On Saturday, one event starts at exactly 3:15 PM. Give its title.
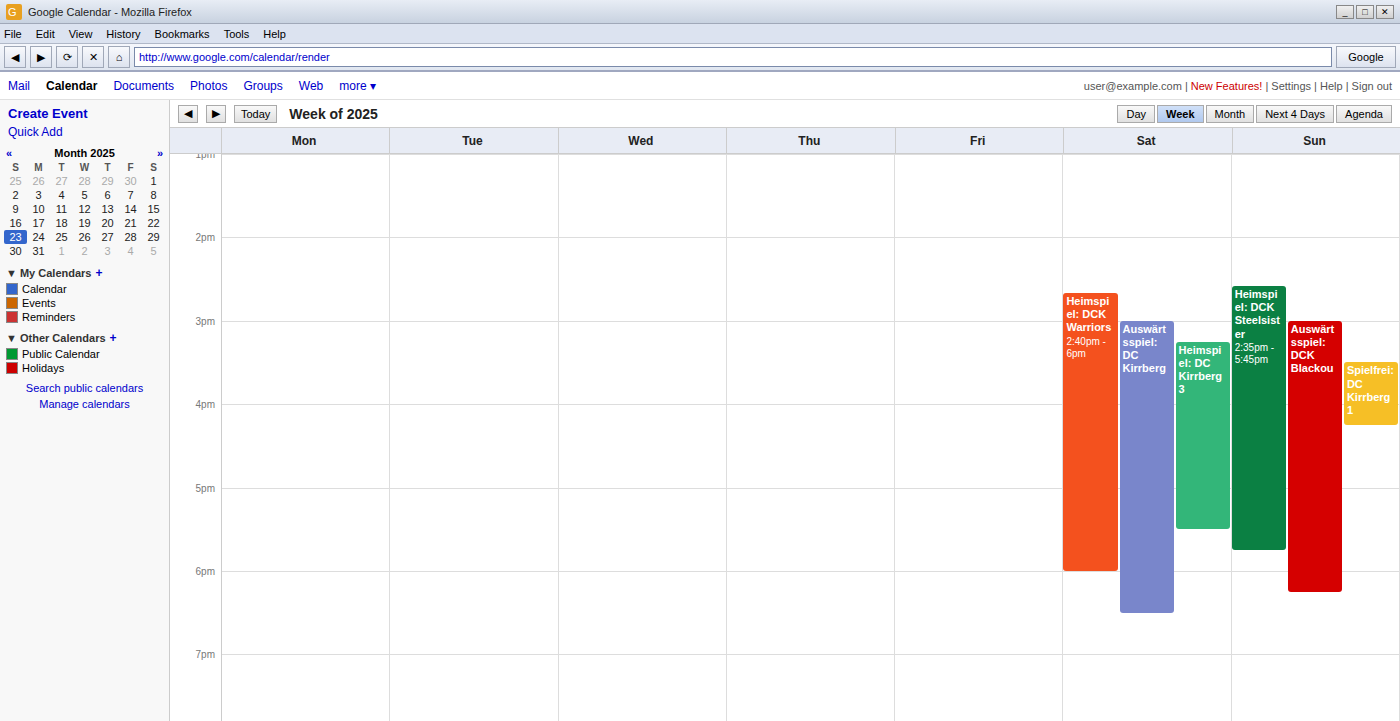
"Heimspiel: DC Kirrberg 3"